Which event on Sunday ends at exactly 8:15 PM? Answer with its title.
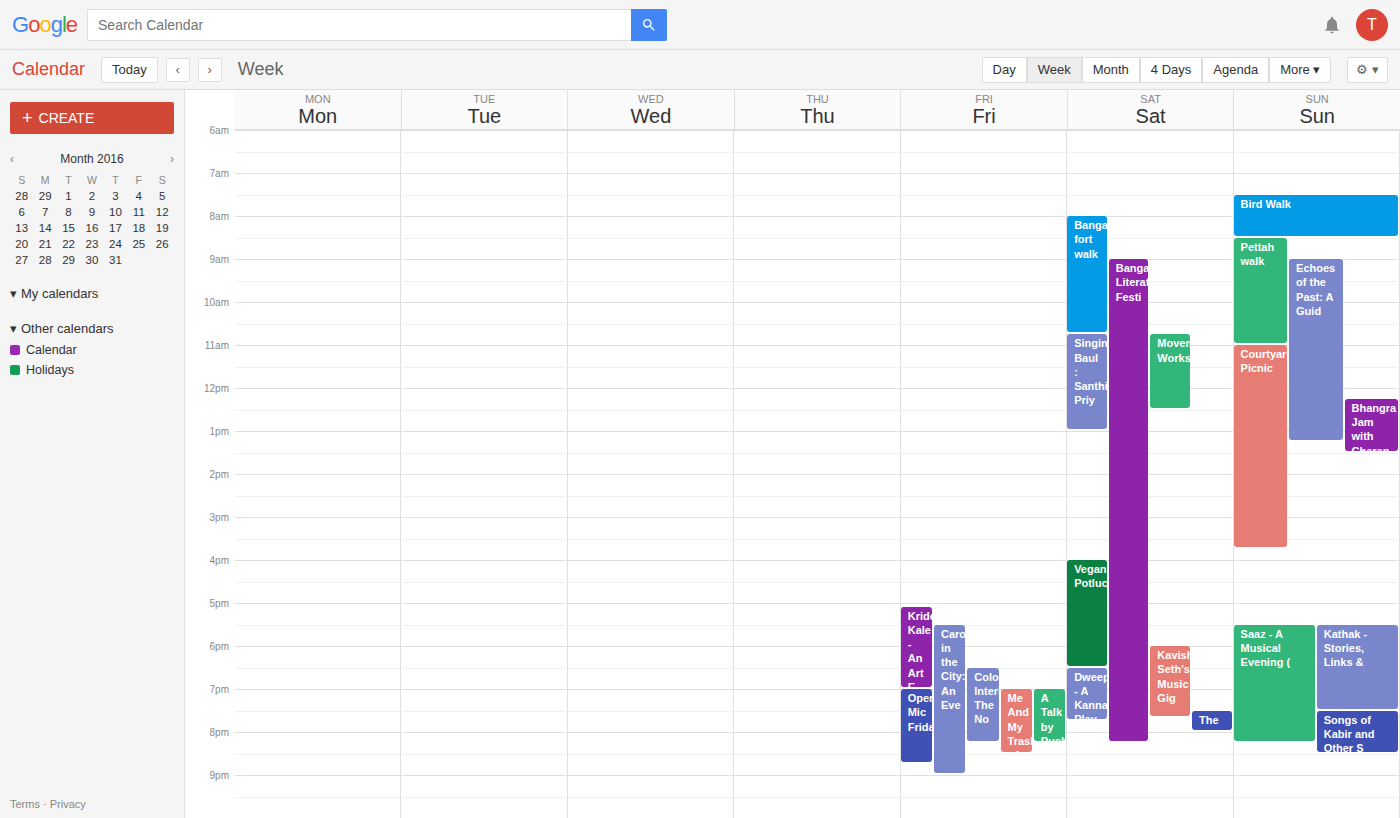
"Saaz - A Musical Evening ("